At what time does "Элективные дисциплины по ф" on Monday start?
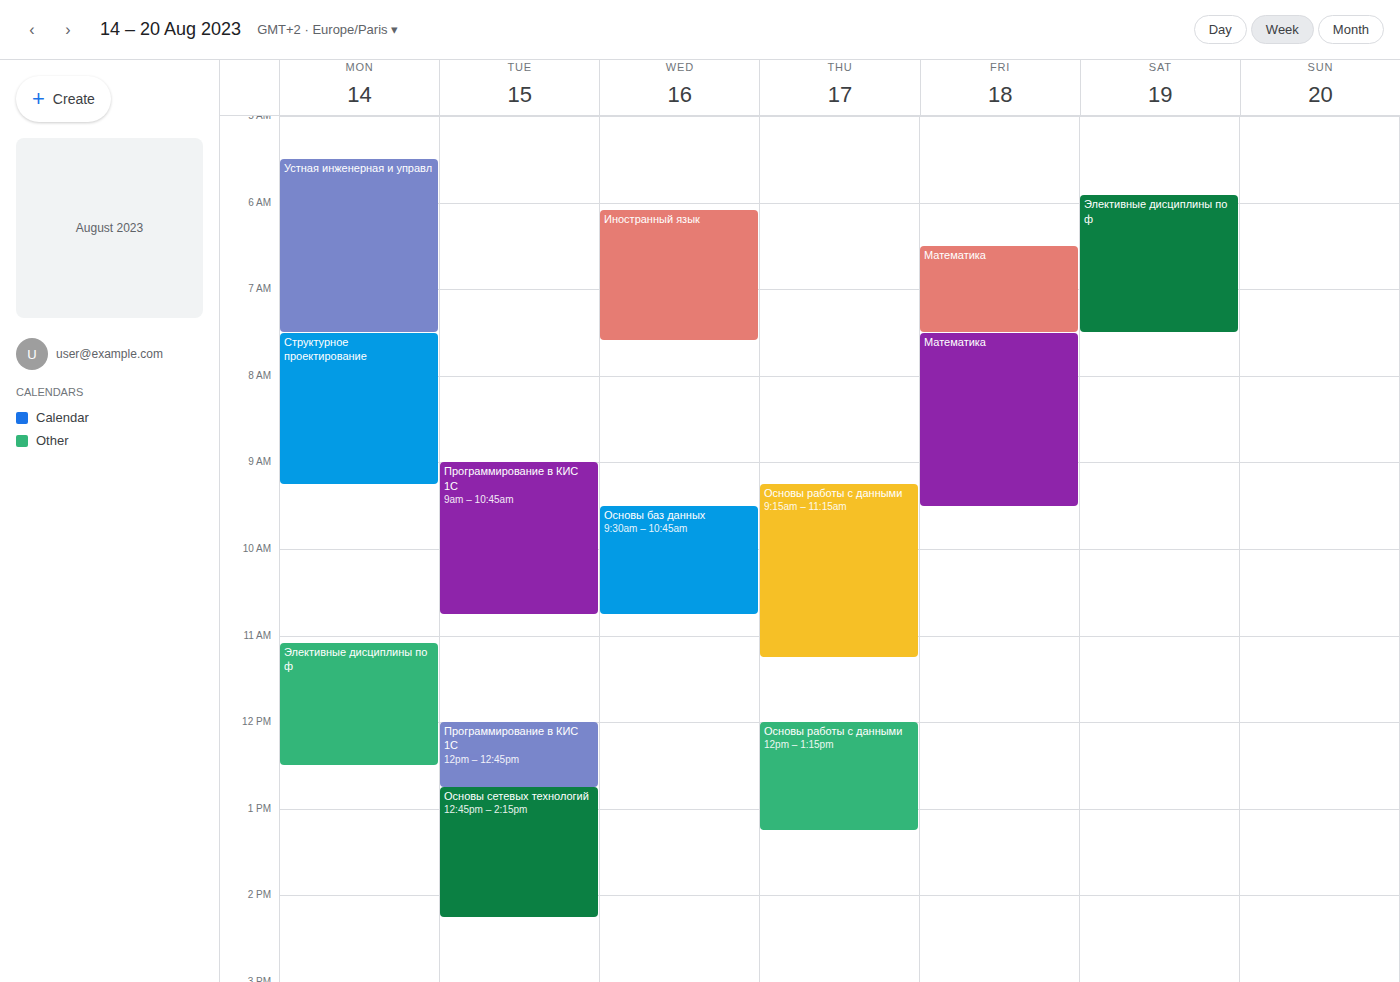
11:05 AM